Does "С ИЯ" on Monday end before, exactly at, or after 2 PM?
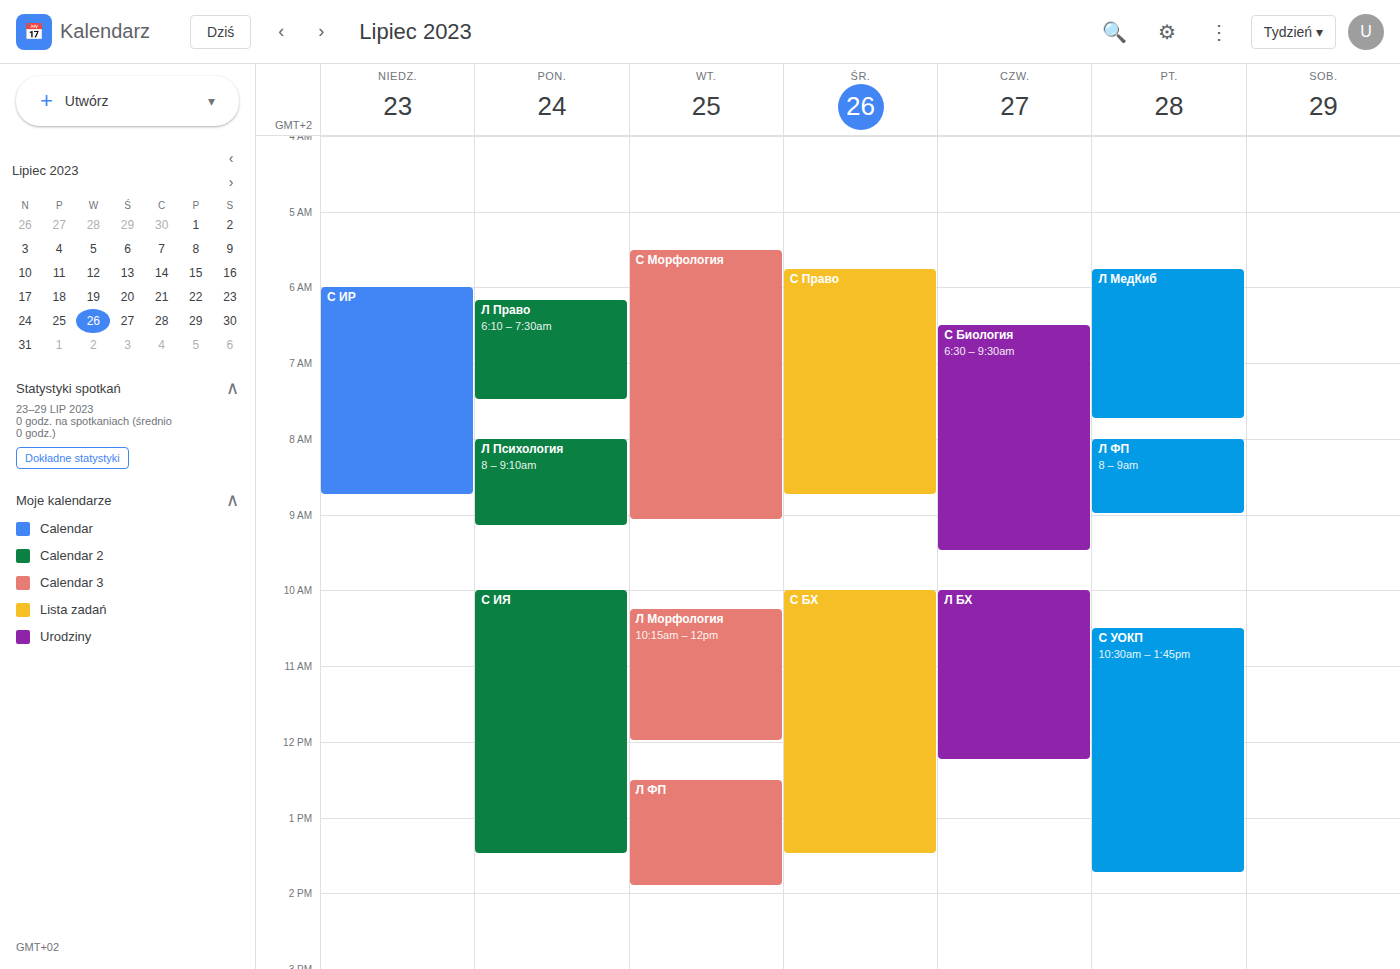
1:30 PM -- before 2 PM, 30 minutes above the 2 PM line.